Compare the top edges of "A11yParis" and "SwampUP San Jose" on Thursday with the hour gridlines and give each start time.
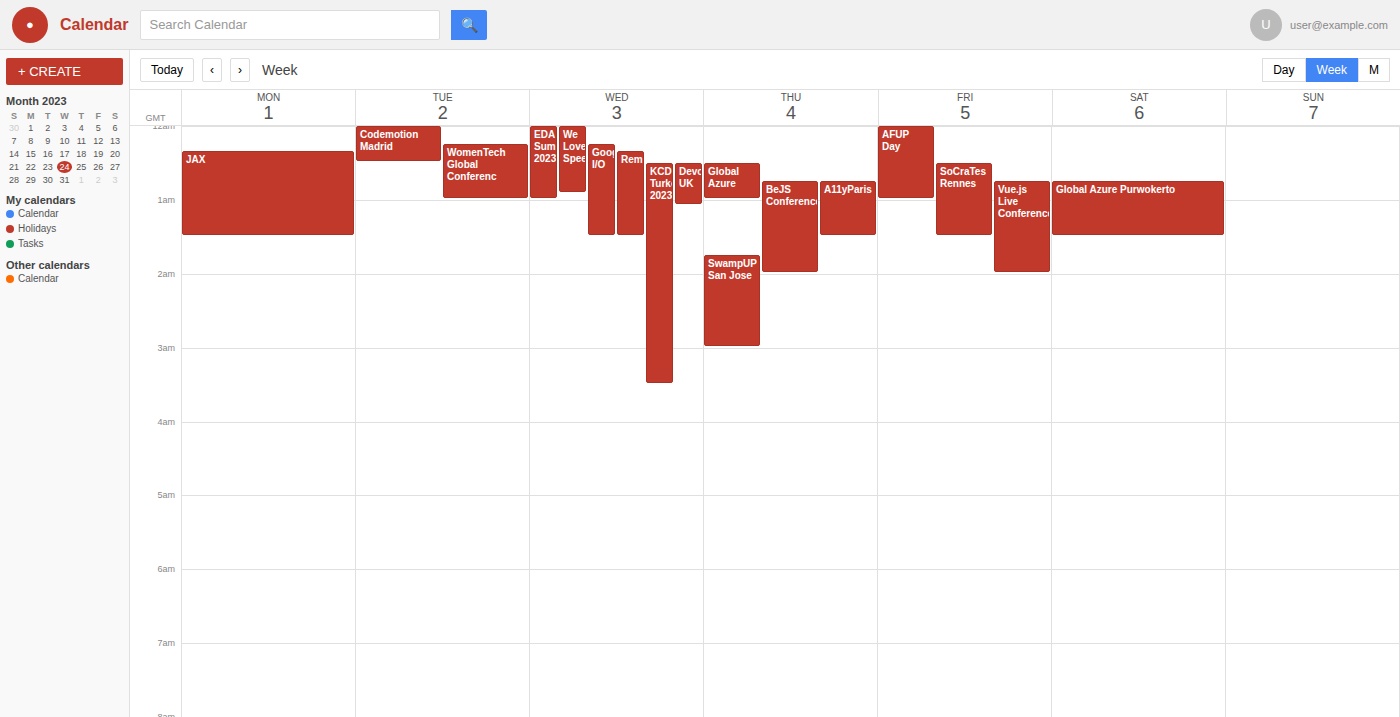
"A11yParis": 12:45 AM, neither: three quarters of the way from the 12 AM line to the 1 AM line. "SwampUP San Jose": 1:45 AM, neither: three quarters of the way from the 1 AM line to the 2 AM line.